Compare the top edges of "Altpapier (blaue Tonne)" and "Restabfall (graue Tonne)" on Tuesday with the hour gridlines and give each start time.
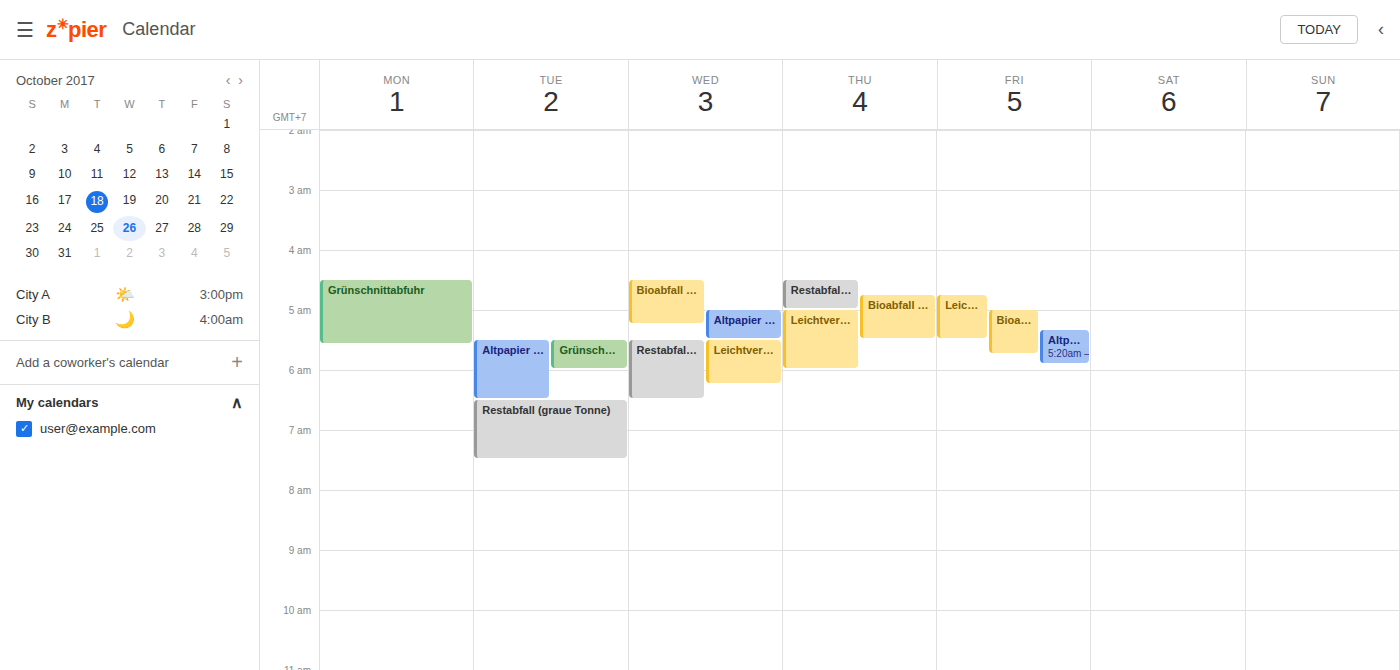
"Altpapier (blaue Tonne)": 5:30 AM, halfway between the 5 AM and 6 AM lines. "Restabfall (graue Tonne)": 6:30 AM, halfway between the 6 AM and 7 AM lines.